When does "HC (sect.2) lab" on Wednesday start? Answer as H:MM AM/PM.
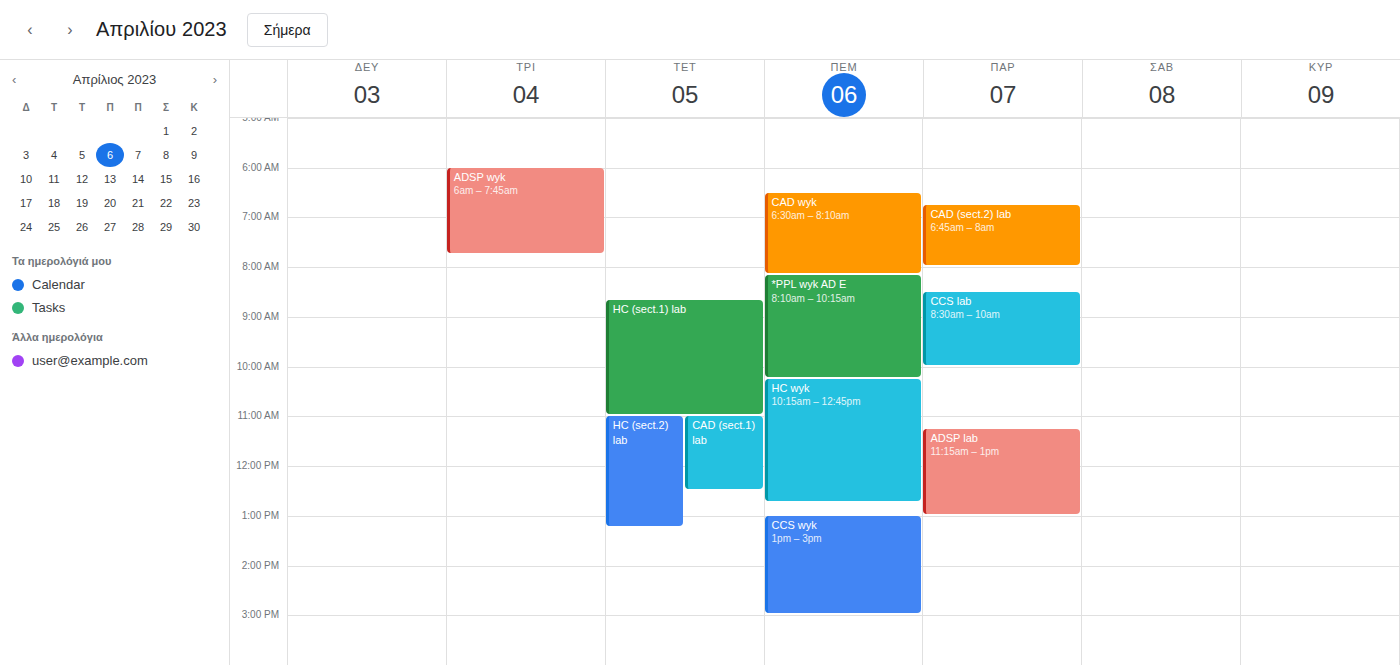
11:00 AM